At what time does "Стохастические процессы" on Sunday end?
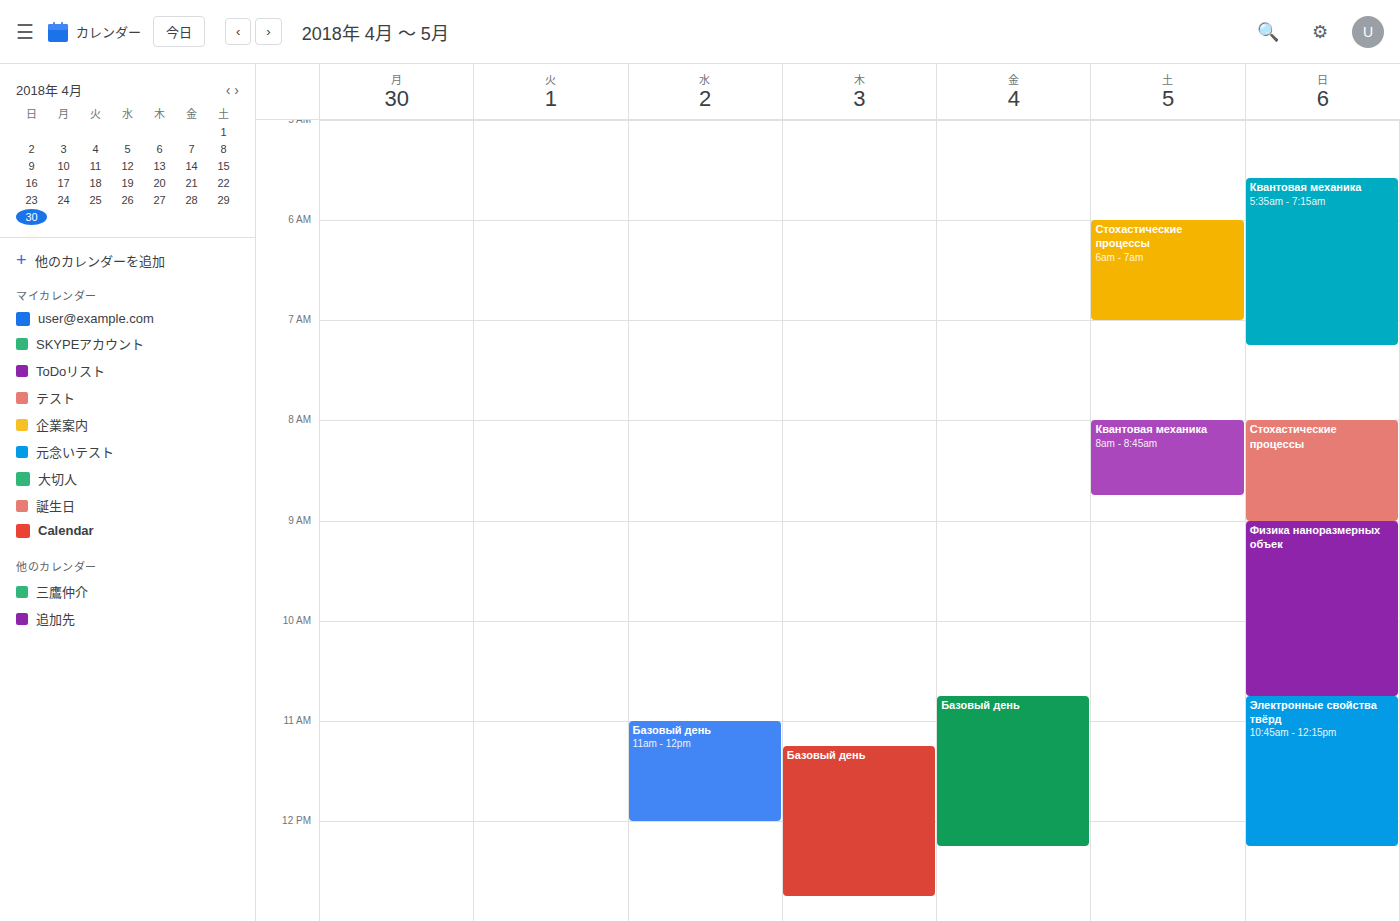
9:00 AM